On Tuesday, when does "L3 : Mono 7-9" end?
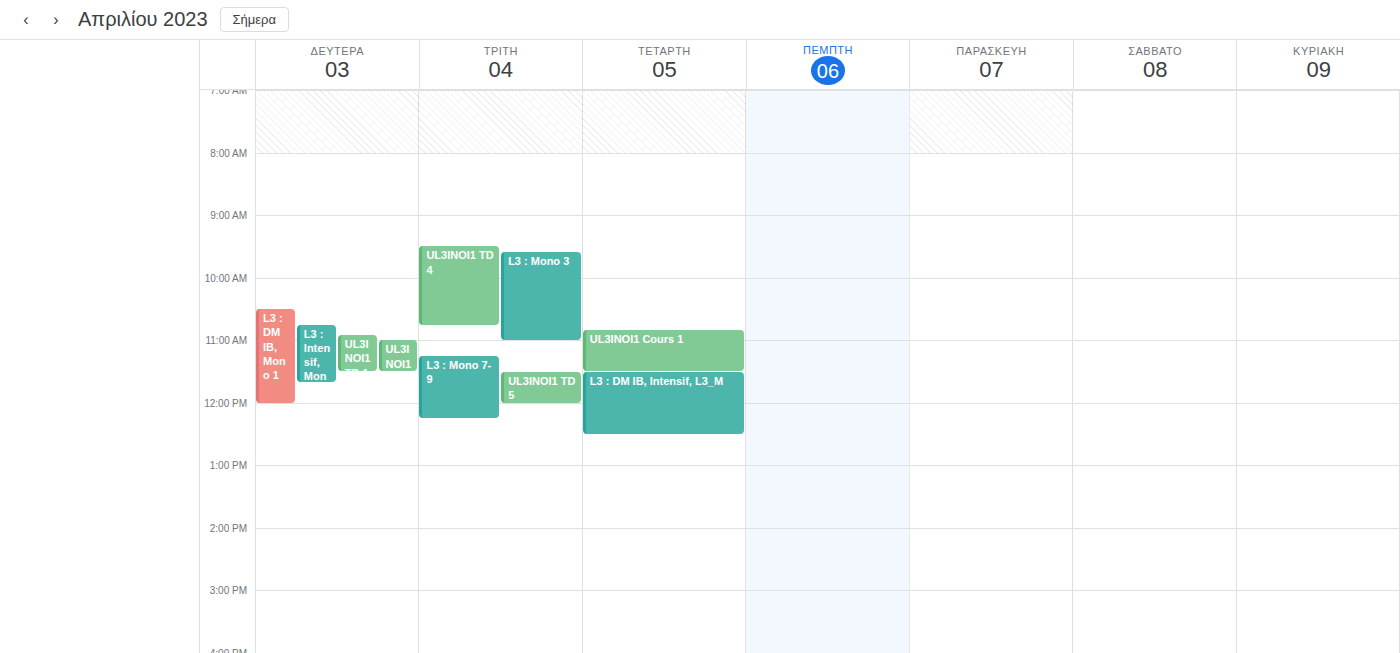
12:15